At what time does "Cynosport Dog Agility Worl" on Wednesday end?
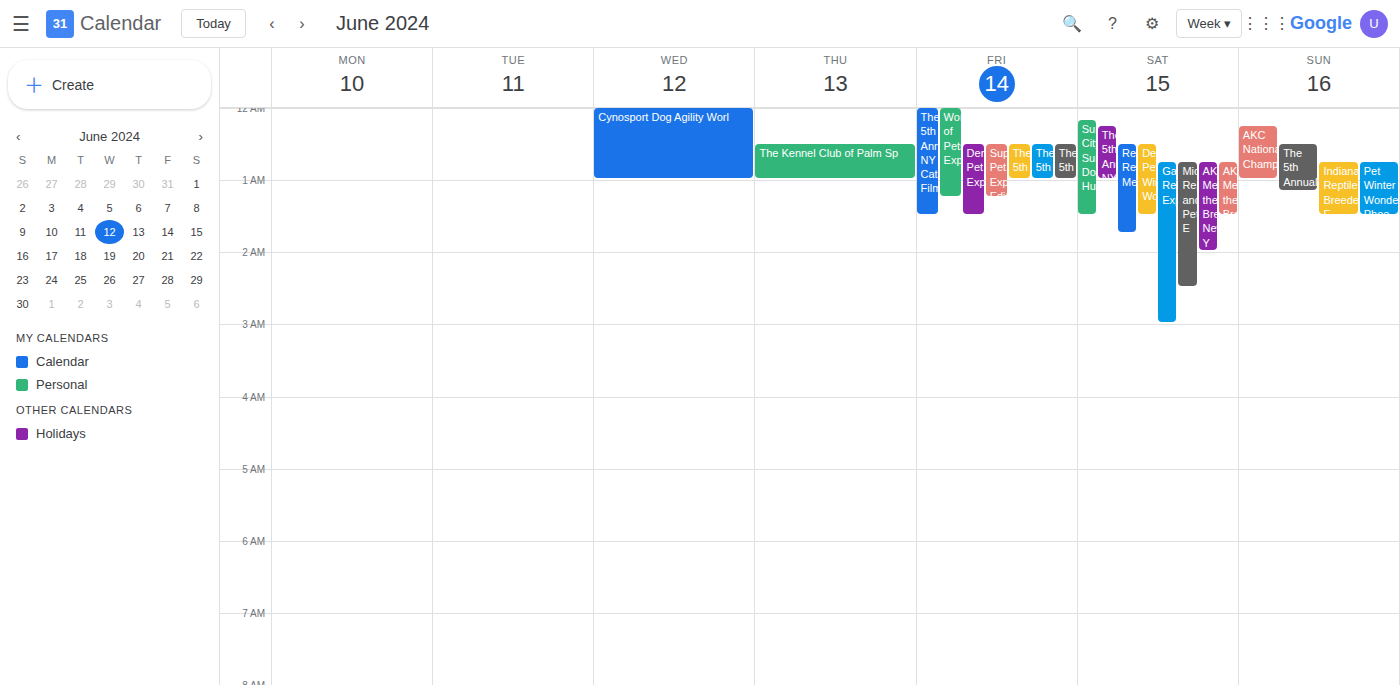
1:00 AM